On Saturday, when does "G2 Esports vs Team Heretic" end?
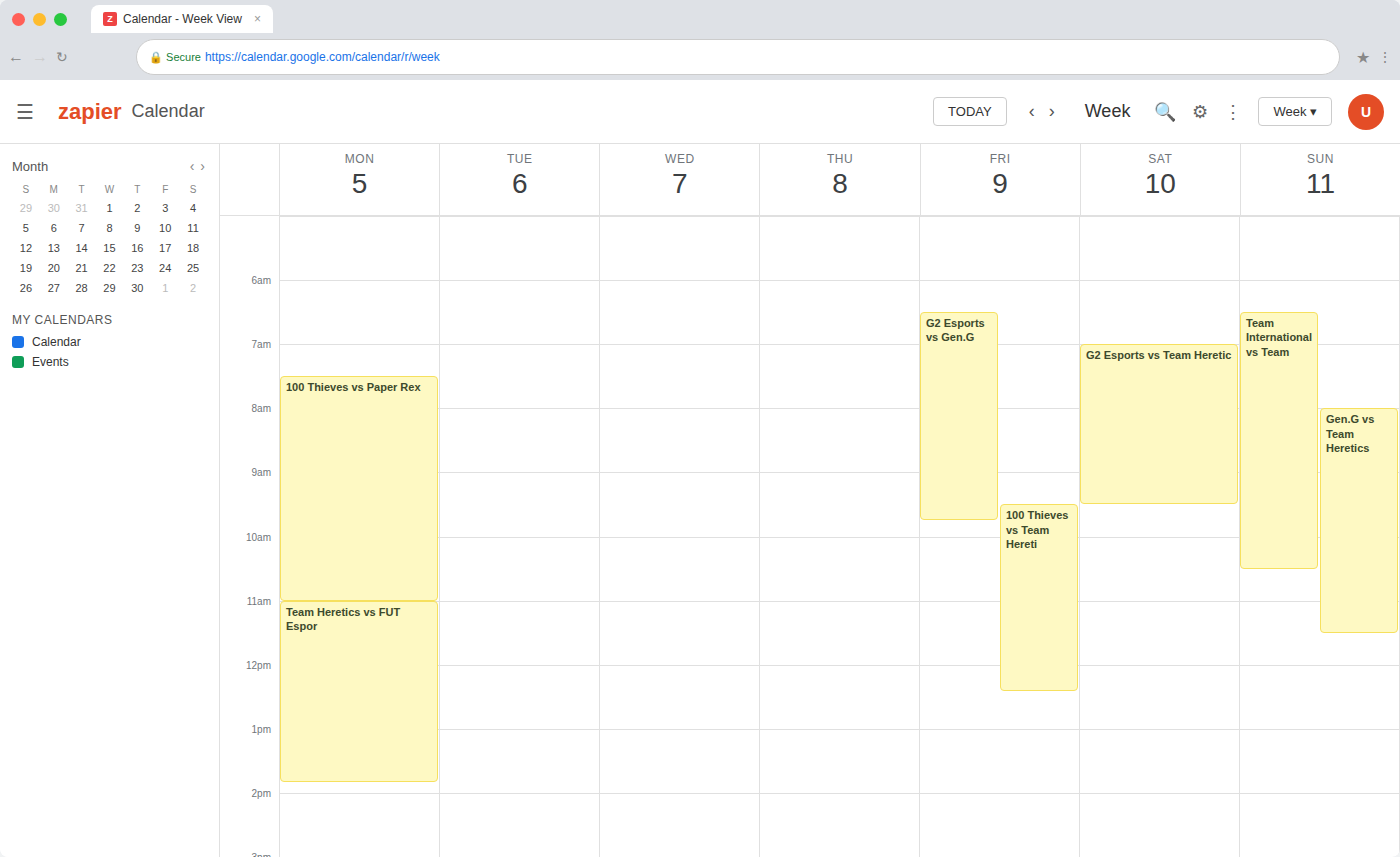
9:30 AM